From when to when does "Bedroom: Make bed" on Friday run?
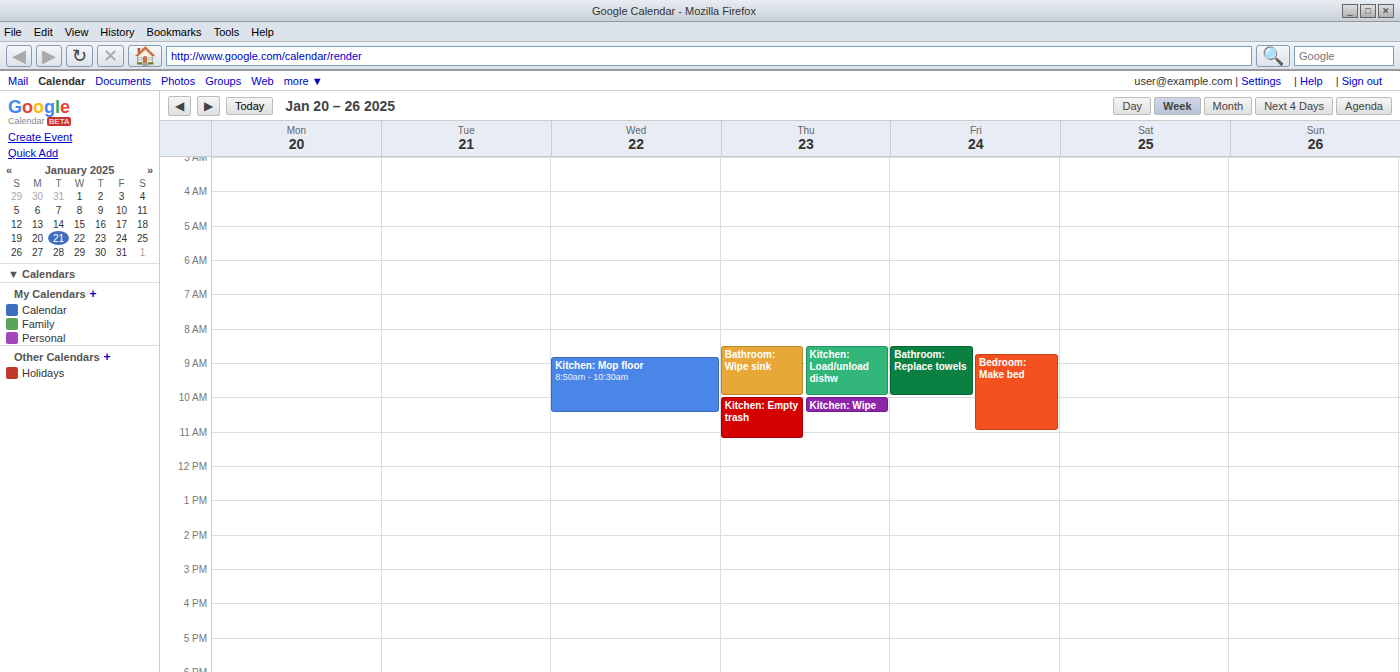
08:45 to 11:00